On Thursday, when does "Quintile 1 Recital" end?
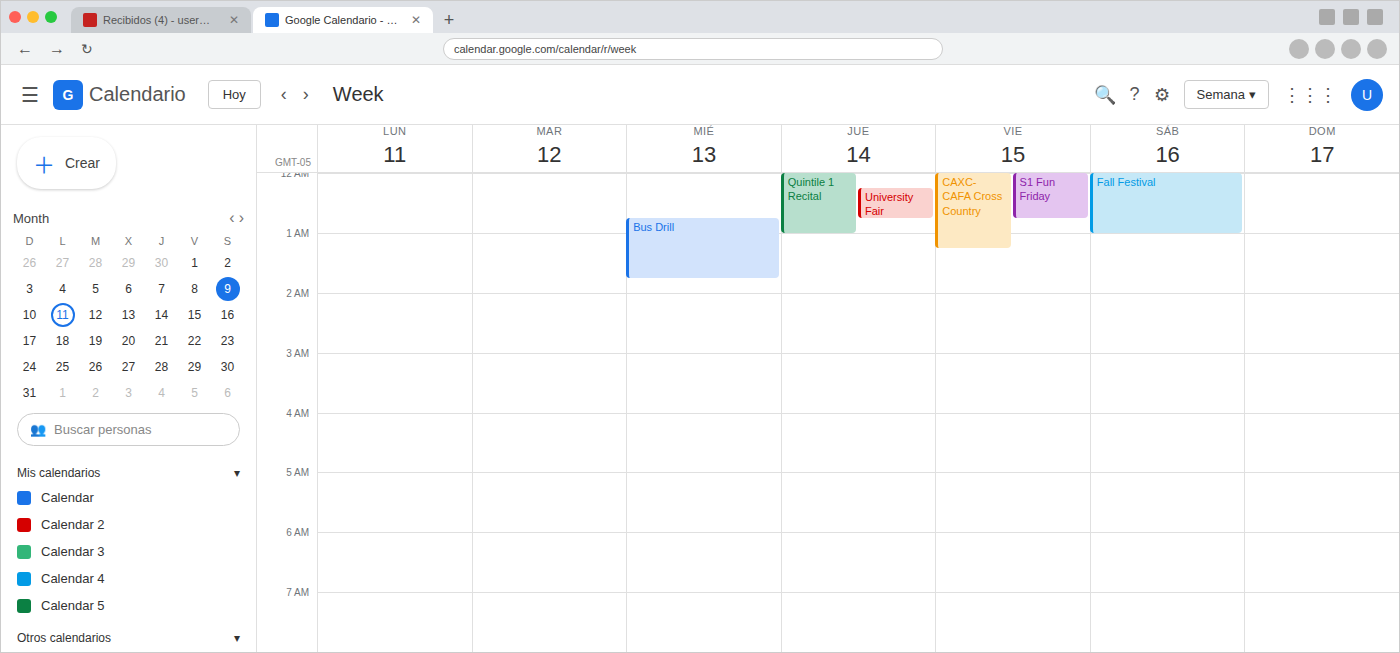
1:00 AM